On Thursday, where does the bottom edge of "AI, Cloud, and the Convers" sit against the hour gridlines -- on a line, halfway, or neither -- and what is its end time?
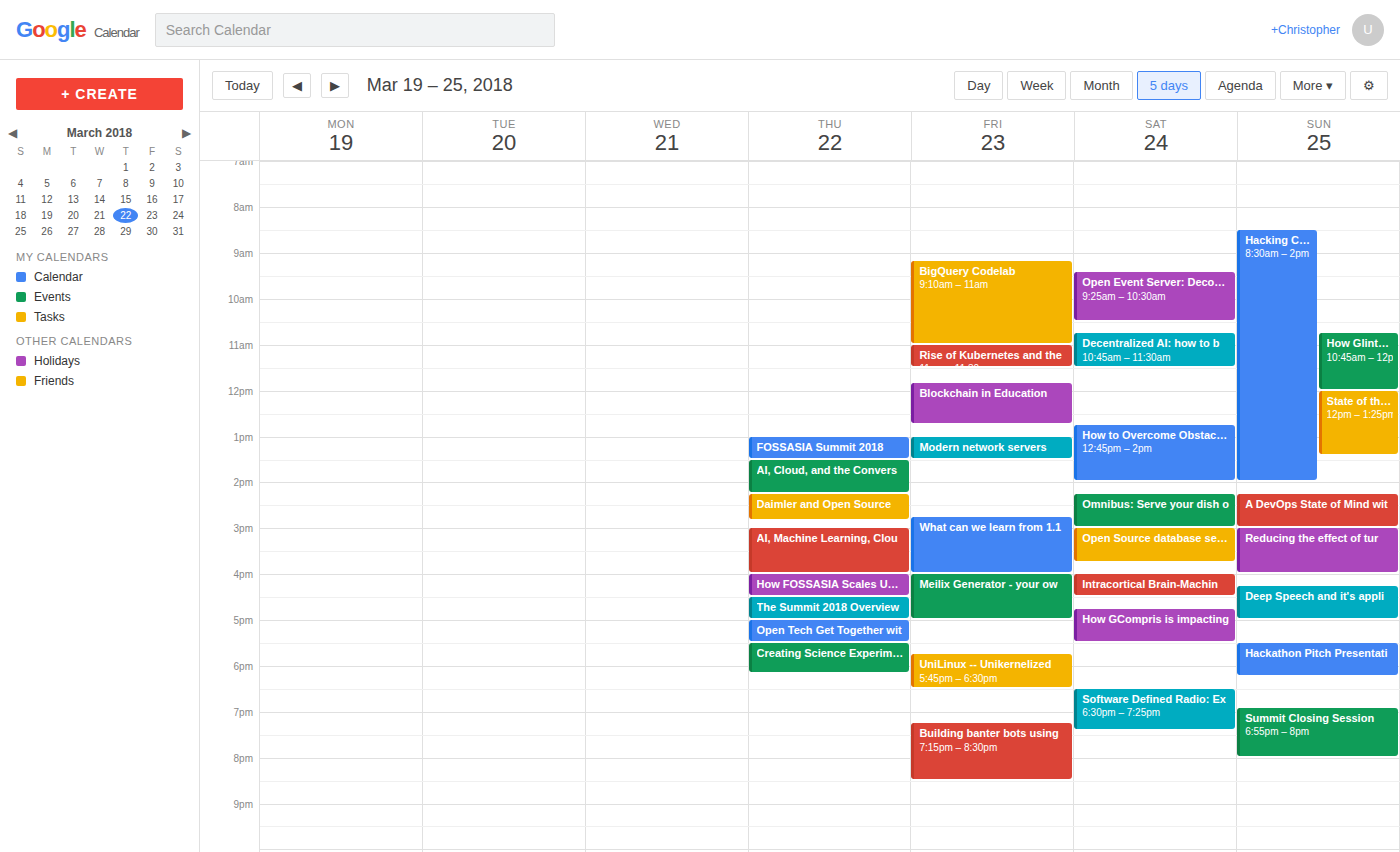
2:15 PM -- neither: a quarter of the way from the 2 PM line to the 3 PM line.